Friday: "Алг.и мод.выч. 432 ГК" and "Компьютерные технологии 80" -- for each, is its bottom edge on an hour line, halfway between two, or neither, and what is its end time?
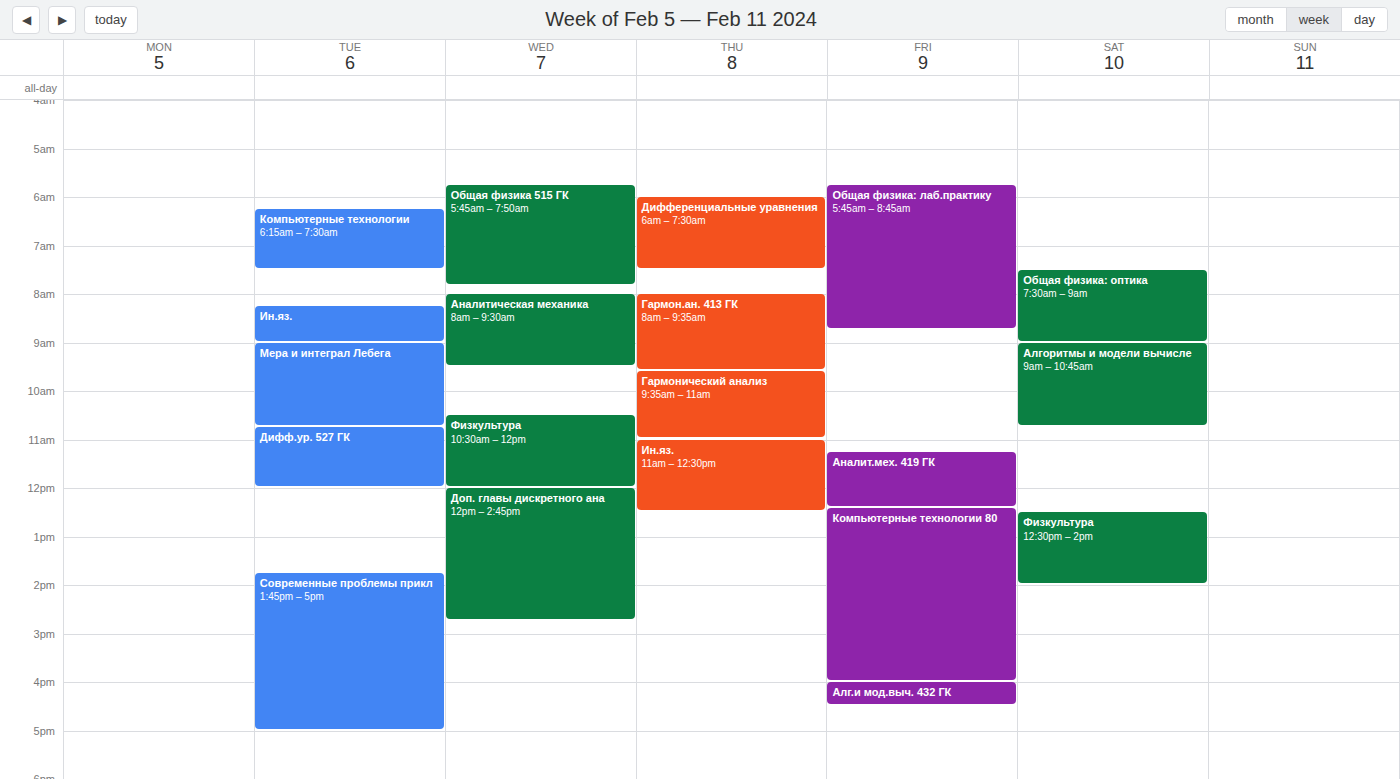
"Алг.и мод.выч. 432 ГК": 4:30 PM, halfway between the 4 PM and 5 PM lines. "Компьютерные технологии 80": 4:00 PM, exactly on the 4 PM line.